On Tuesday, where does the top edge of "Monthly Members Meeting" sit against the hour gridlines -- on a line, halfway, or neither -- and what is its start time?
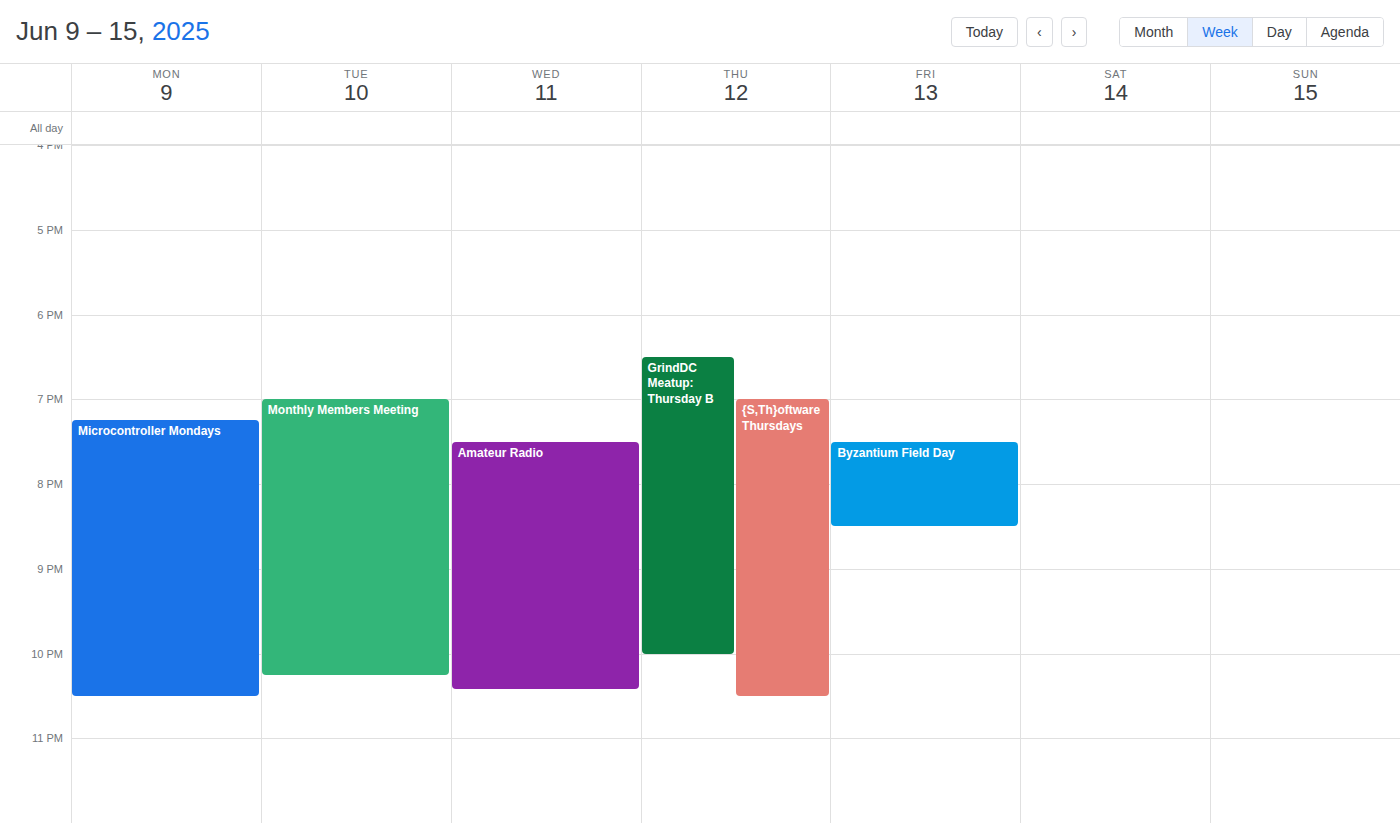
7:00 PM -- exactly on the 7 PM line.